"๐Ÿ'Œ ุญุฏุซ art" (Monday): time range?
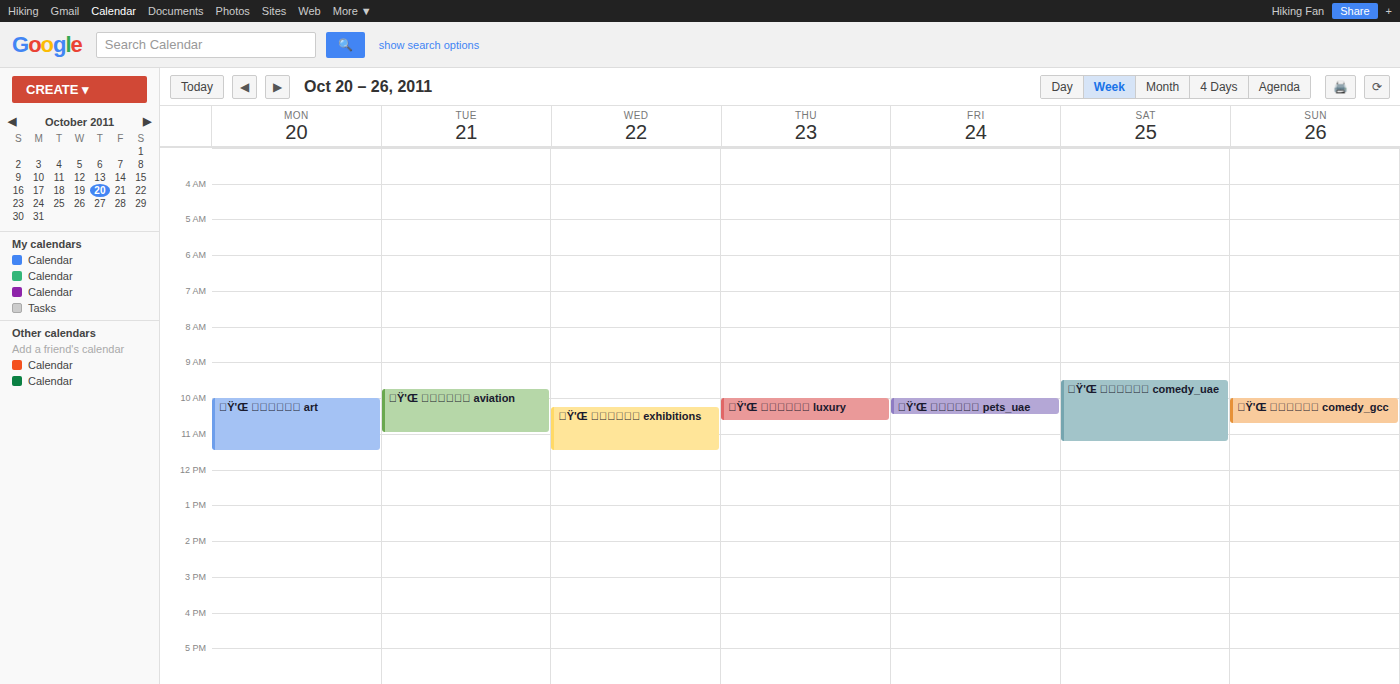
10:00 AM to 11:30 AM